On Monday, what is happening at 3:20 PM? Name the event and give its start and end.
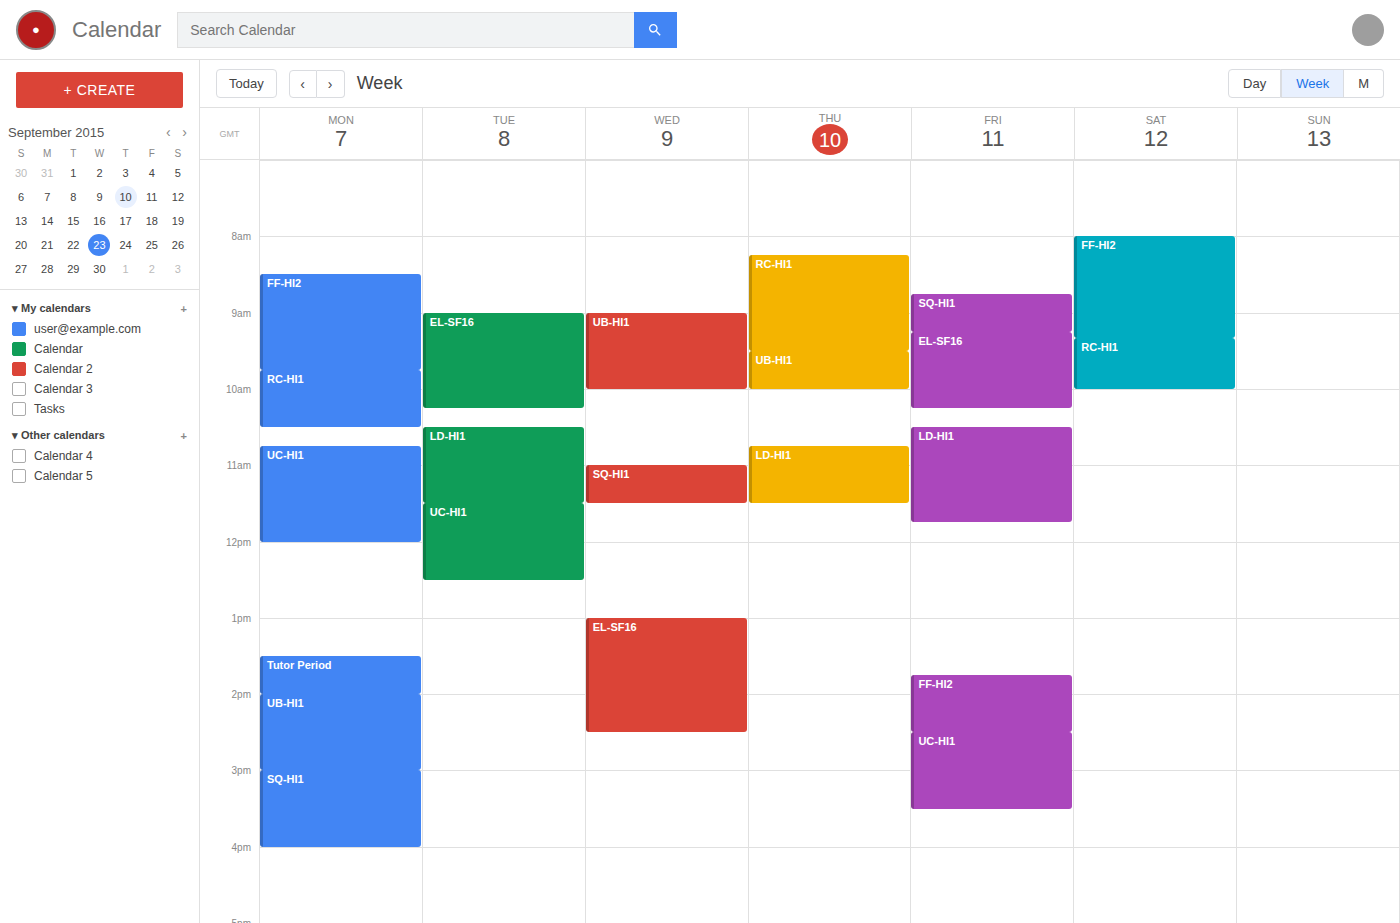
"SQ-HI1", 3:00 PM to 4:00 PM